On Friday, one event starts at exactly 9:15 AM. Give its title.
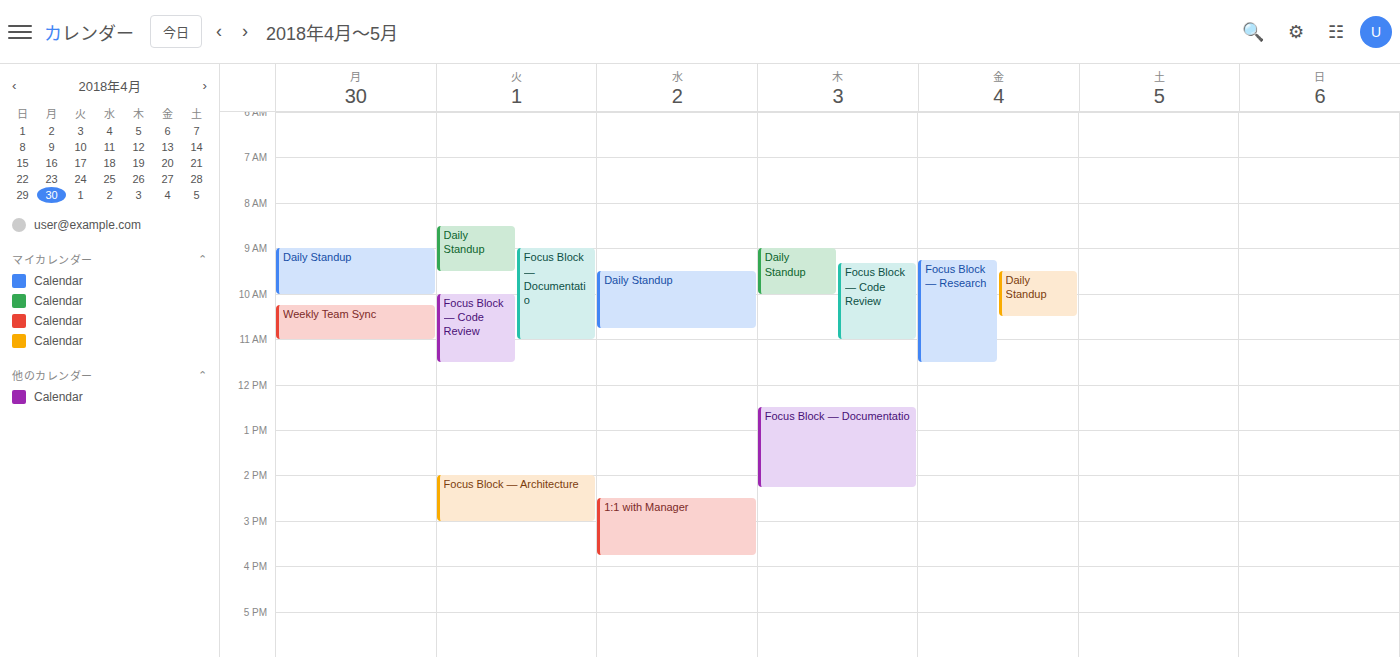
"Focus Block — Research"